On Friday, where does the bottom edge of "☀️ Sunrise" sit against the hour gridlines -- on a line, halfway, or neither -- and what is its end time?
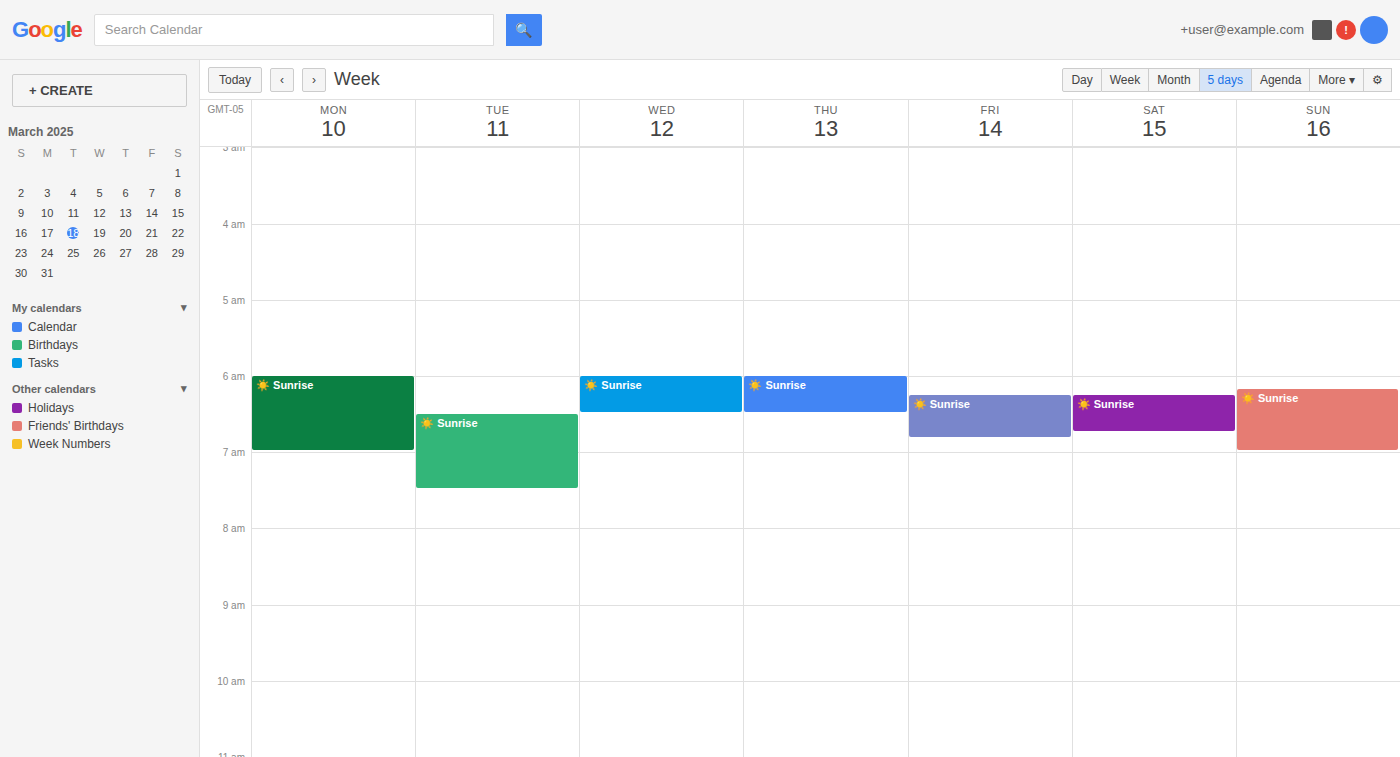
6:50 AM -- neither: 50 minutes below the 6 AM line and 10 minutes above the 7 AM line.